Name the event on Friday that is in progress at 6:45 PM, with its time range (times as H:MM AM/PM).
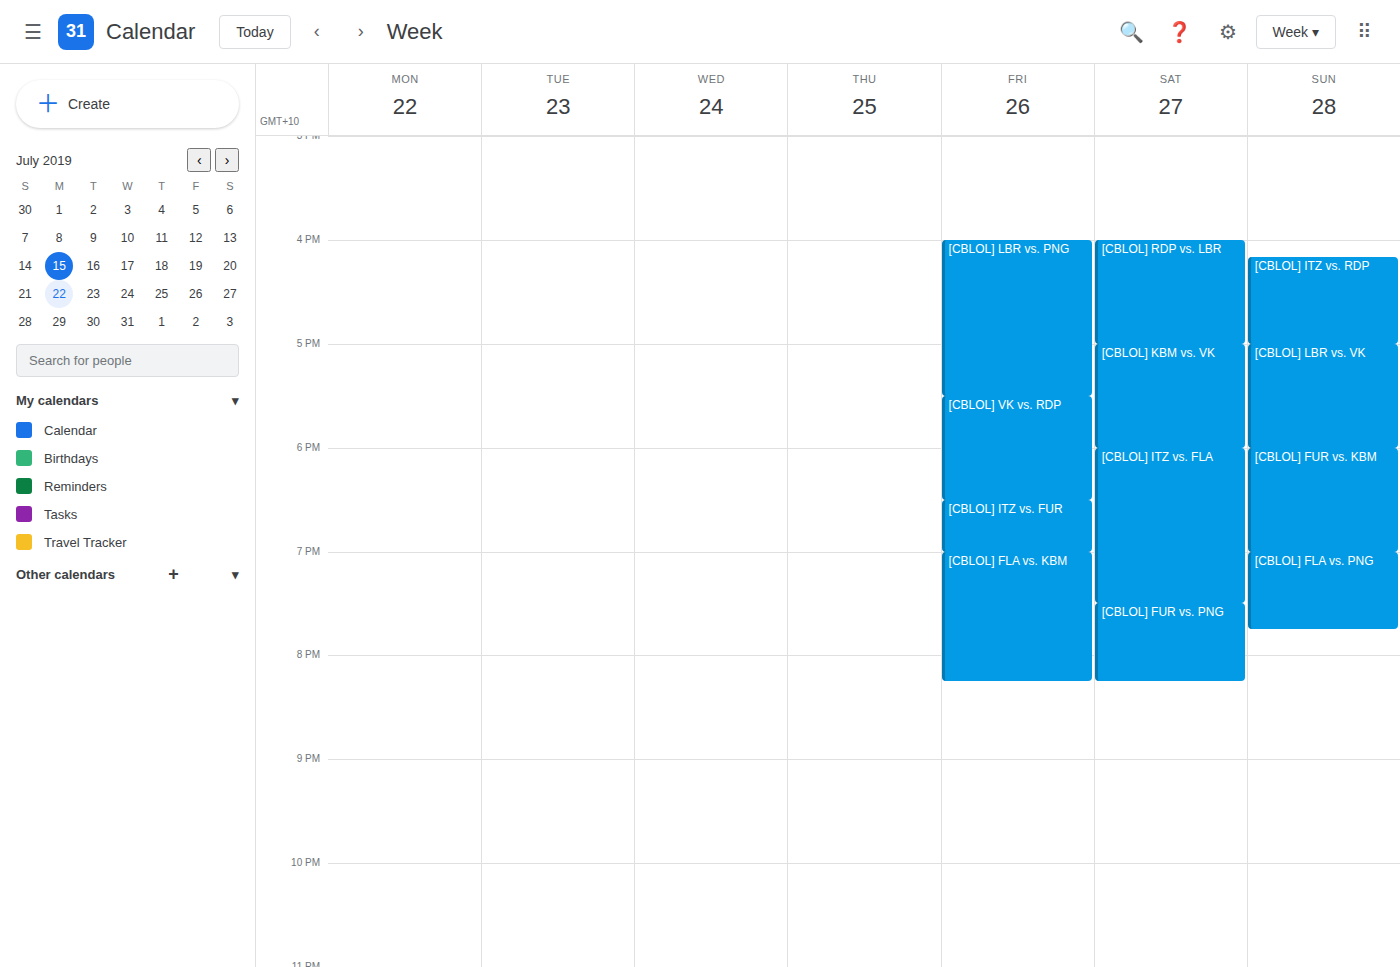
"[CBLOL] ITZ vs. FUR", 6:30 PM to 7:00 PM